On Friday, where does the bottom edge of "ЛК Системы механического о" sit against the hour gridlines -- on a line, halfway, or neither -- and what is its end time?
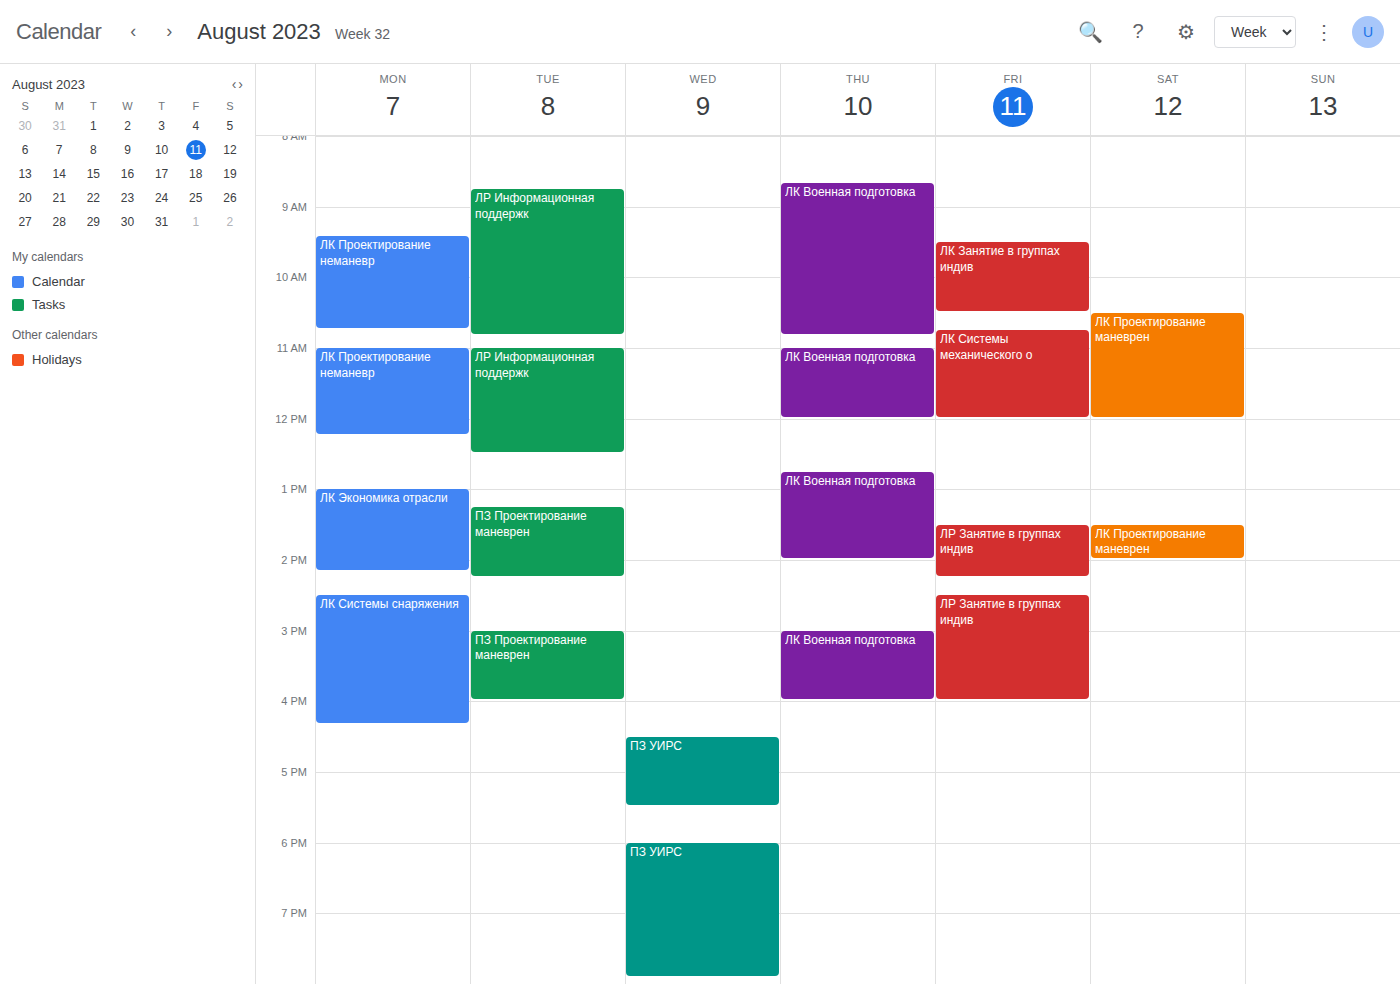
12:00 -- exactly on the 12:00 line.